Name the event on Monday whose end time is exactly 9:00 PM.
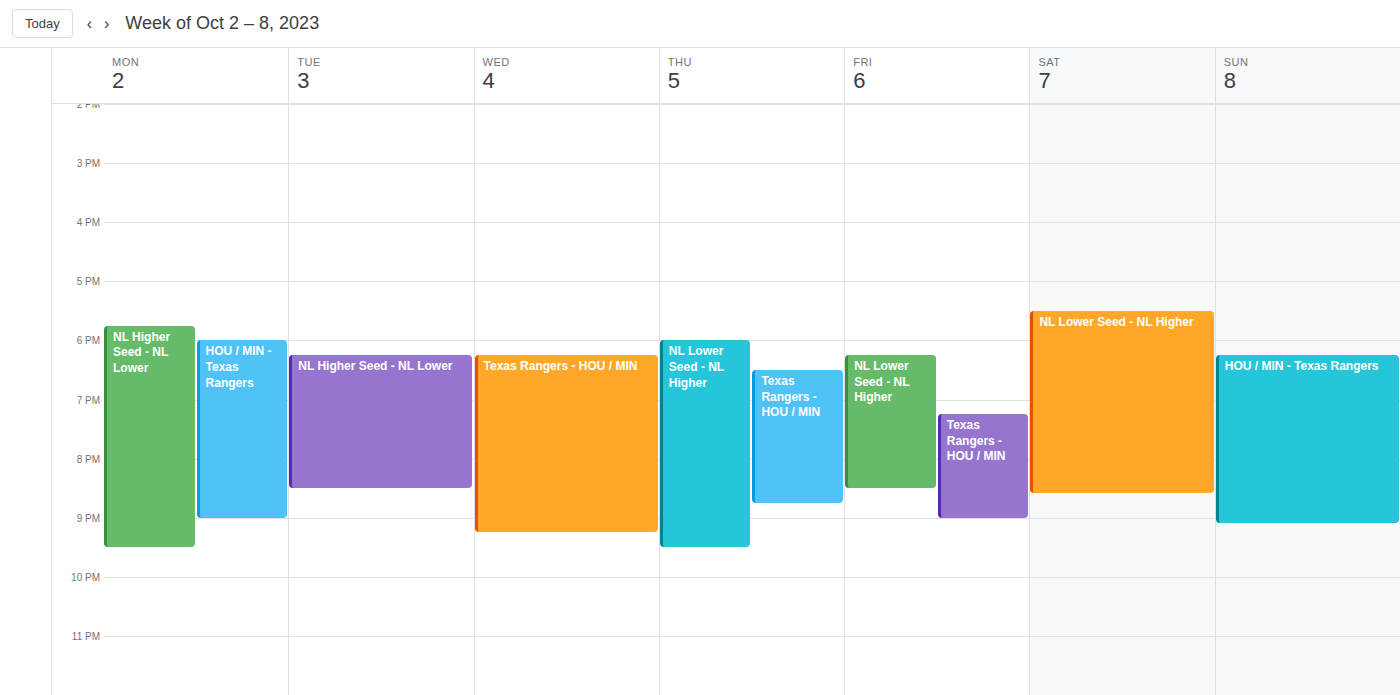
"HOU / MIN - Texas Rangers"